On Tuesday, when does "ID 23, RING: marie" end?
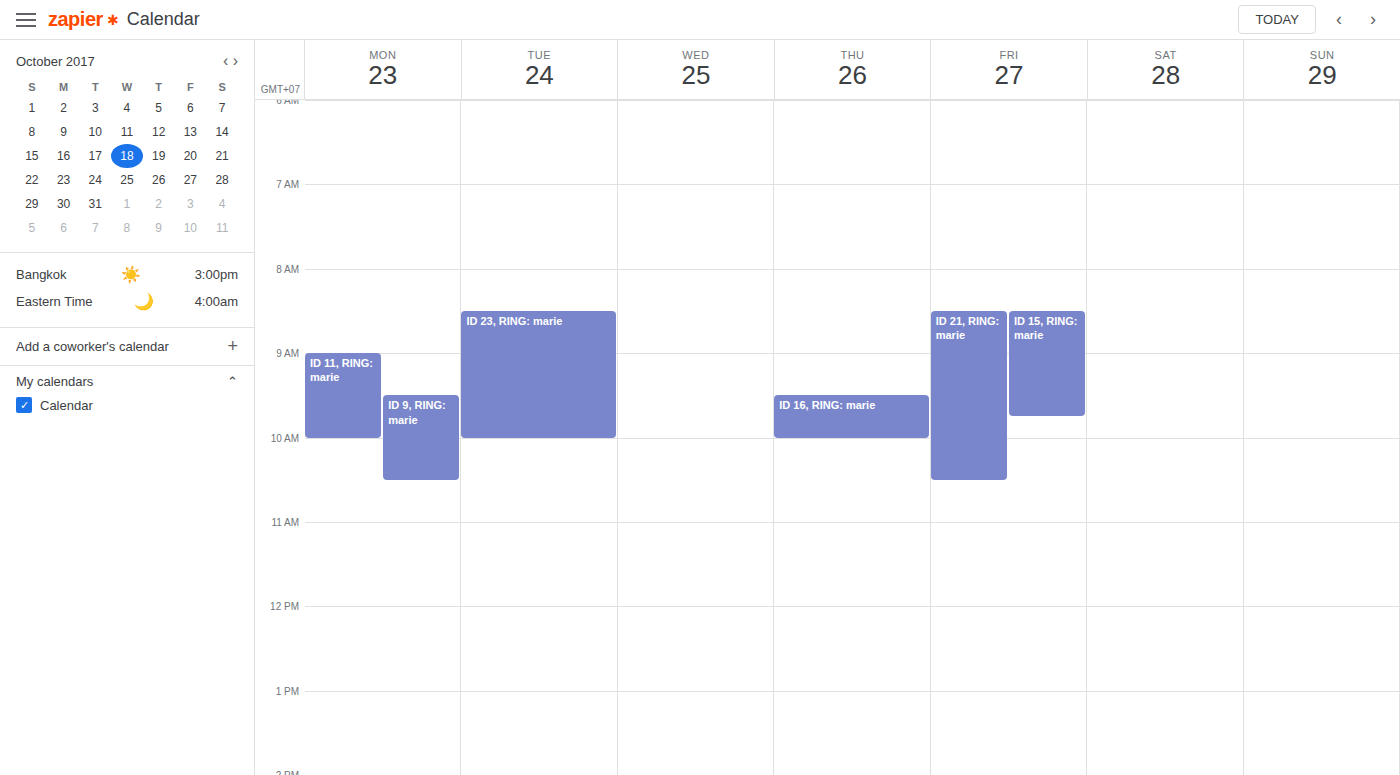
10:00 AM